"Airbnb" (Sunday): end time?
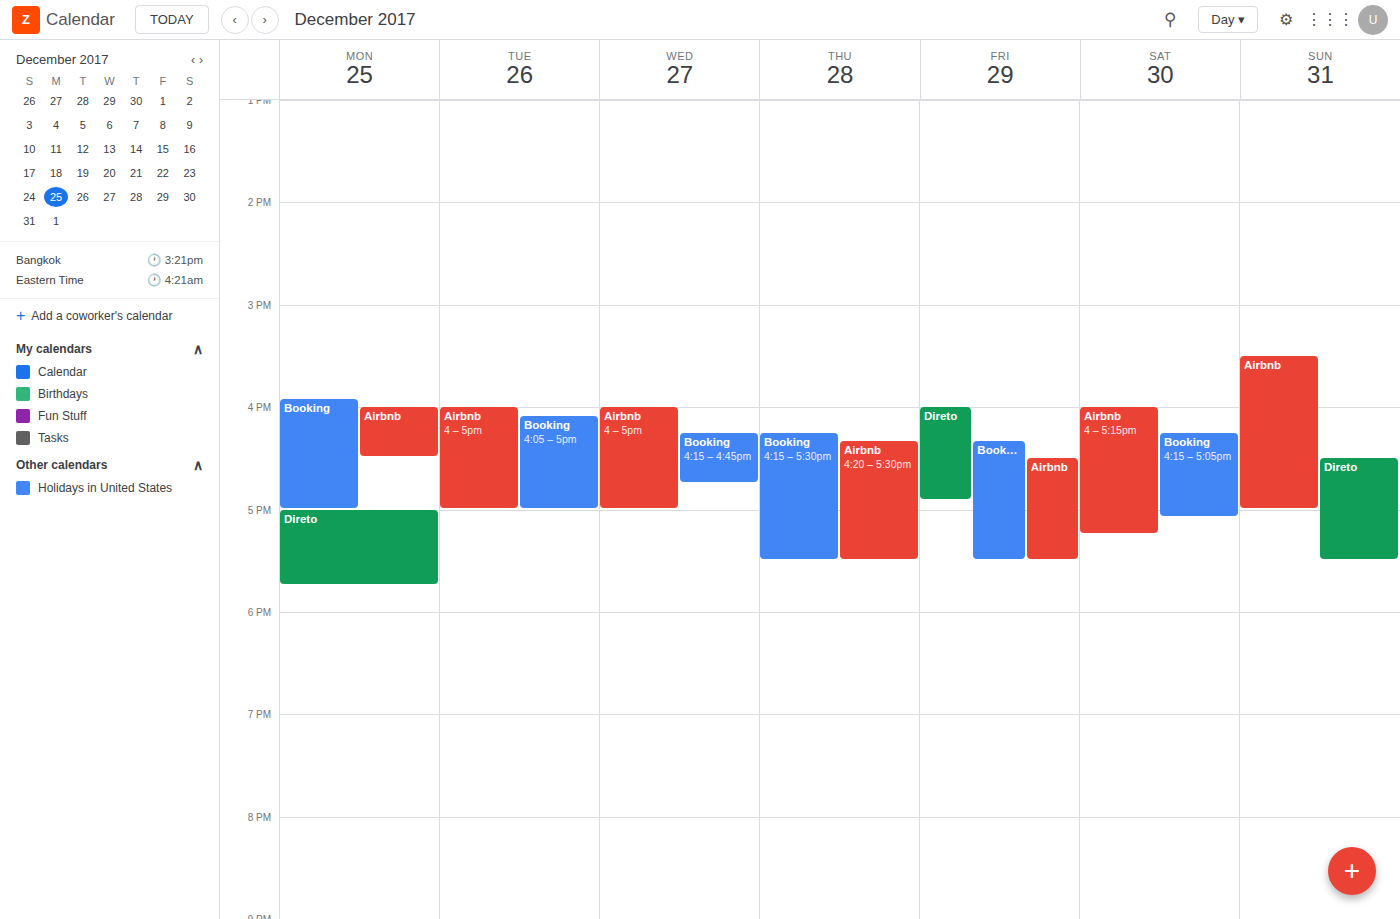
5:00 PM